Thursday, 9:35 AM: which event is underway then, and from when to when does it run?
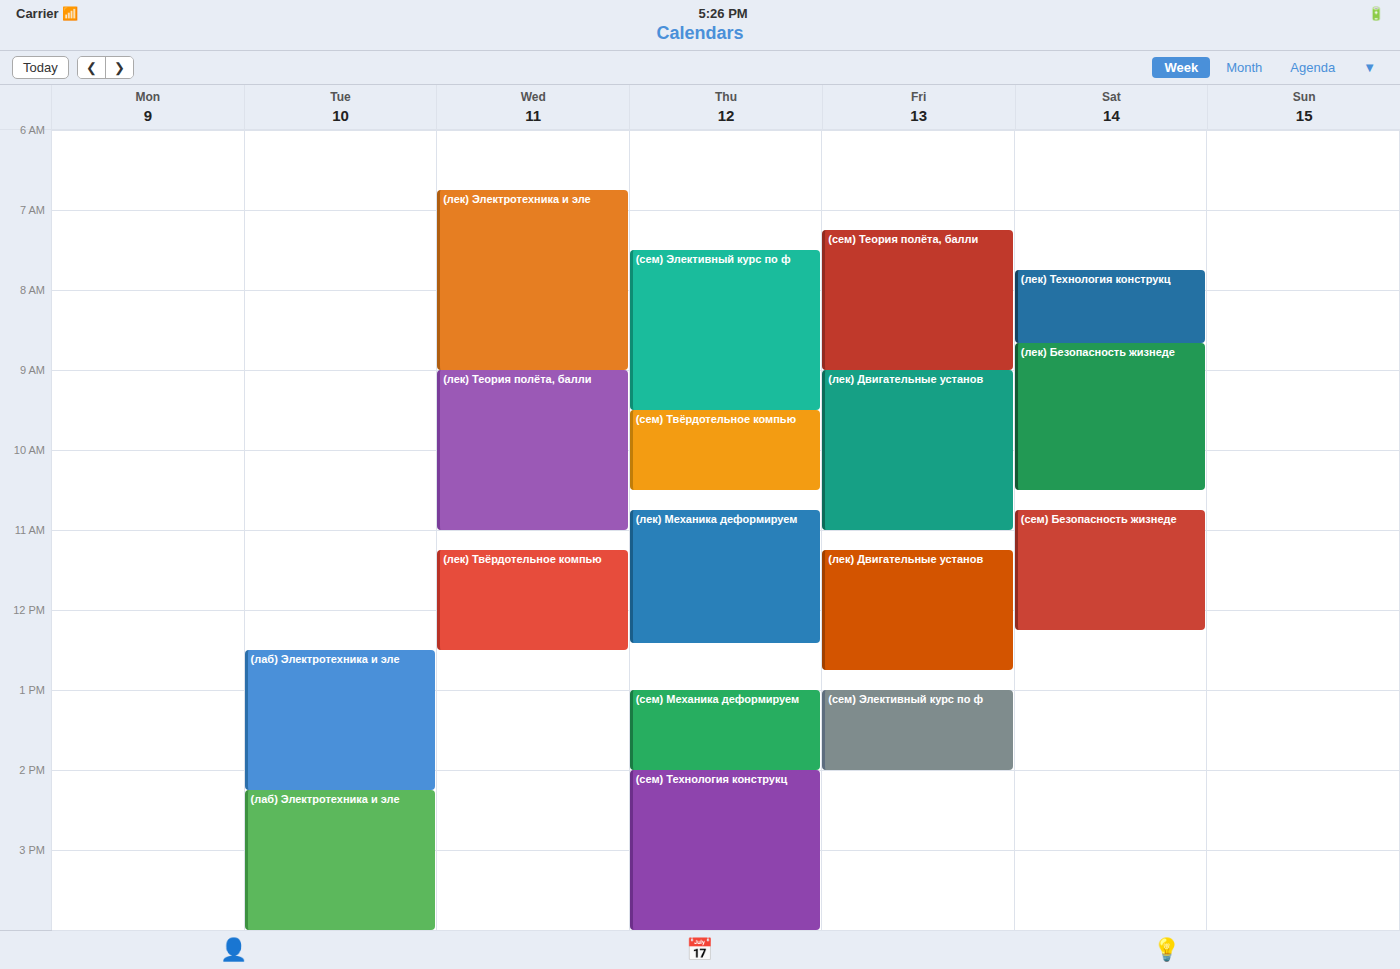
"(сем) Твёрдотельное компью", 9:30 AM to 10:30 AM